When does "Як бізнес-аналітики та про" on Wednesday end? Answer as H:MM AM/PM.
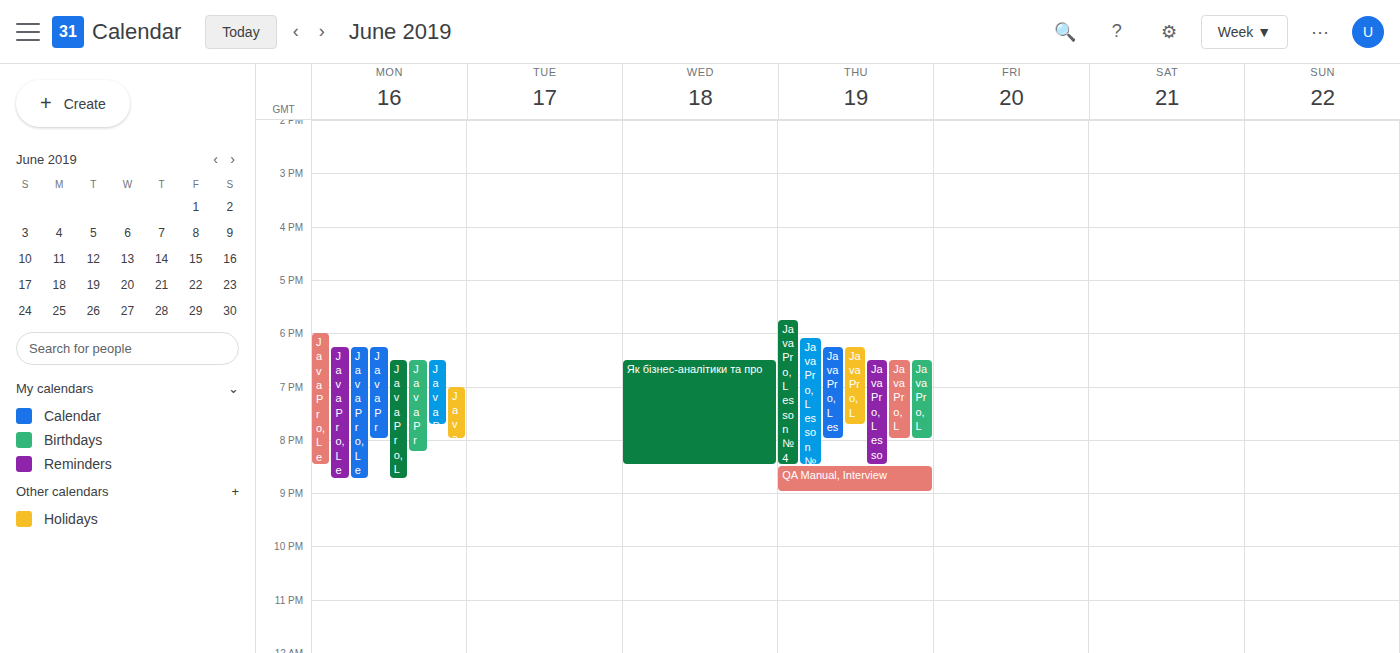
8:30 PM